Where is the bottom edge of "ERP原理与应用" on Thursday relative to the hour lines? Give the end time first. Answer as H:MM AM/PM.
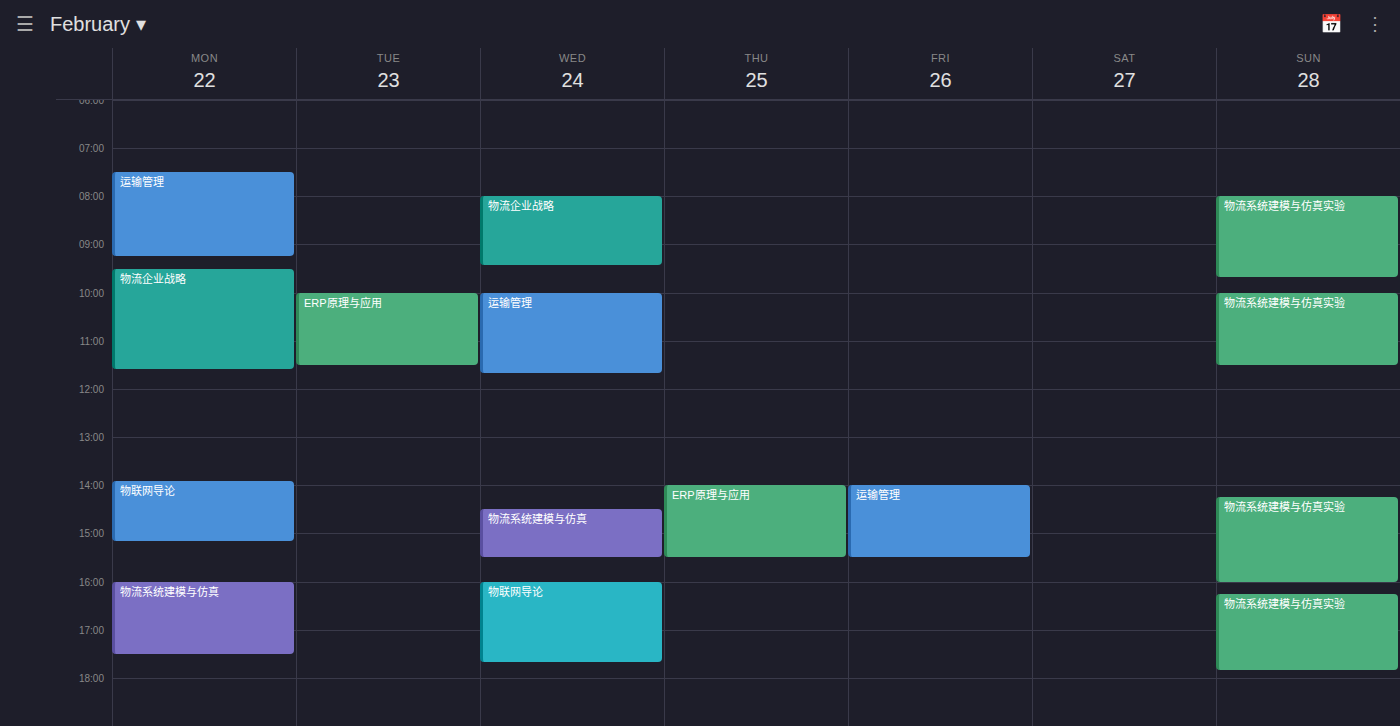
3:30 PM -- halfway between the 3 PM and 4 PM lines.